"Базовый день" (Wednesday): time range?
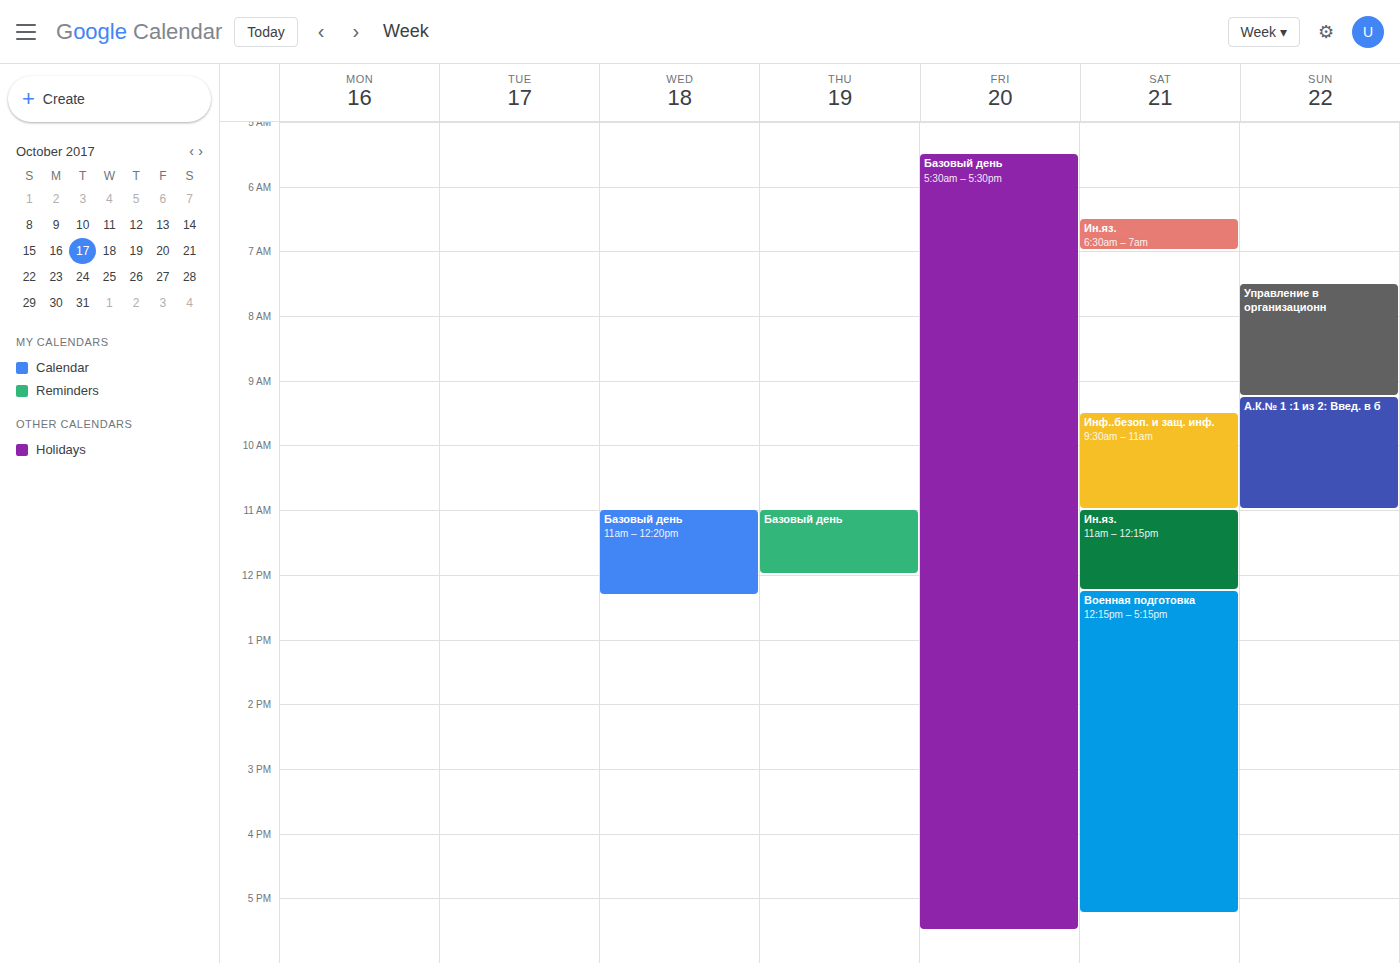
11:00 to 12:20